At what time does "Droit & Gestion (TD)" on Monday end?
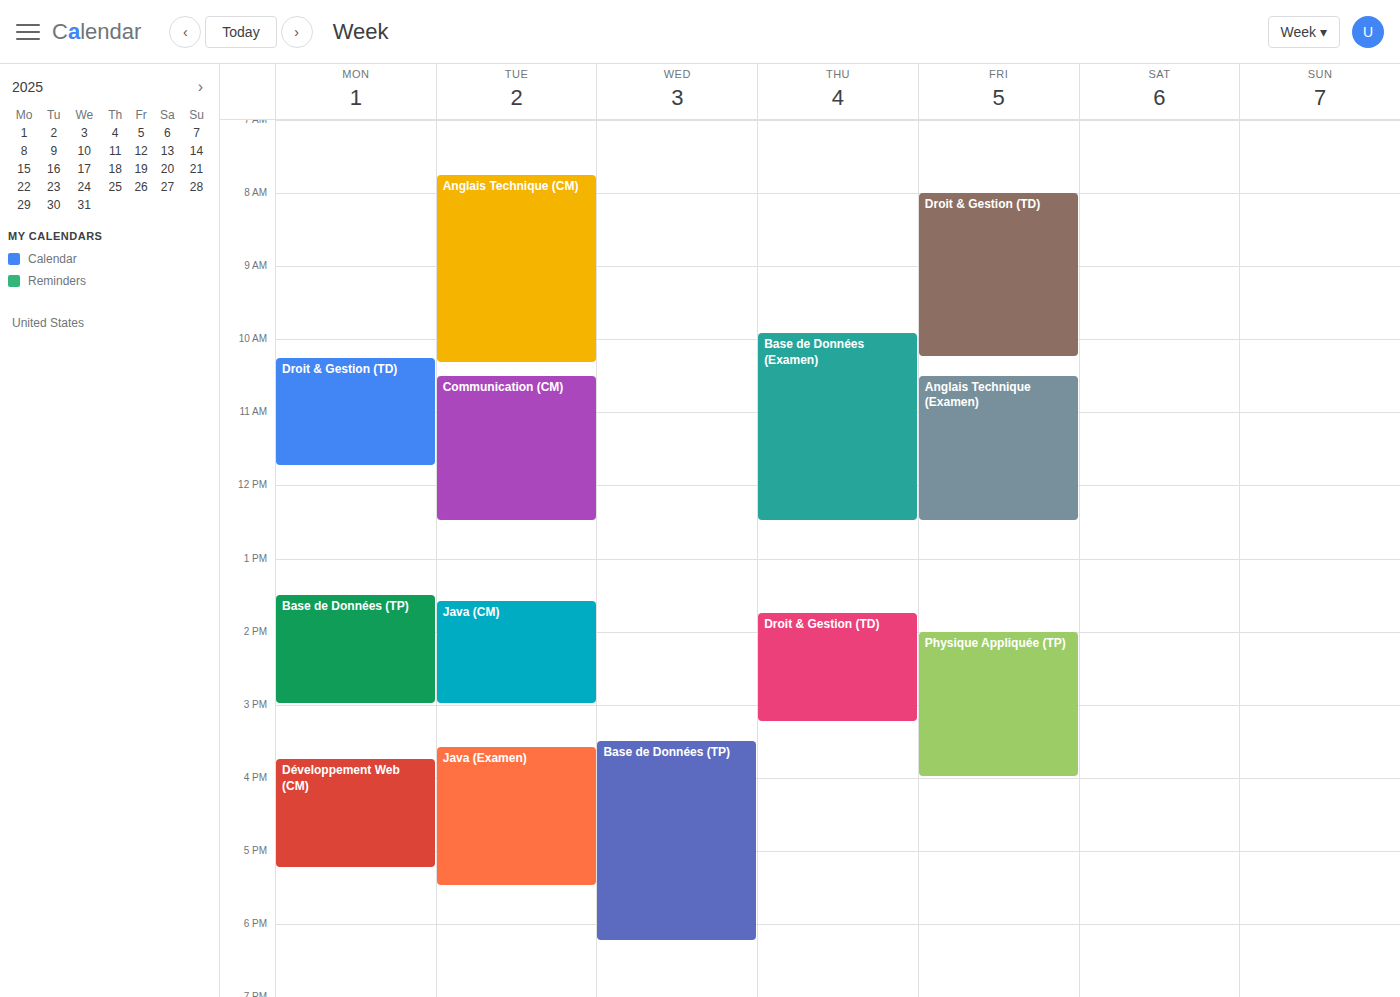
11:45 AM